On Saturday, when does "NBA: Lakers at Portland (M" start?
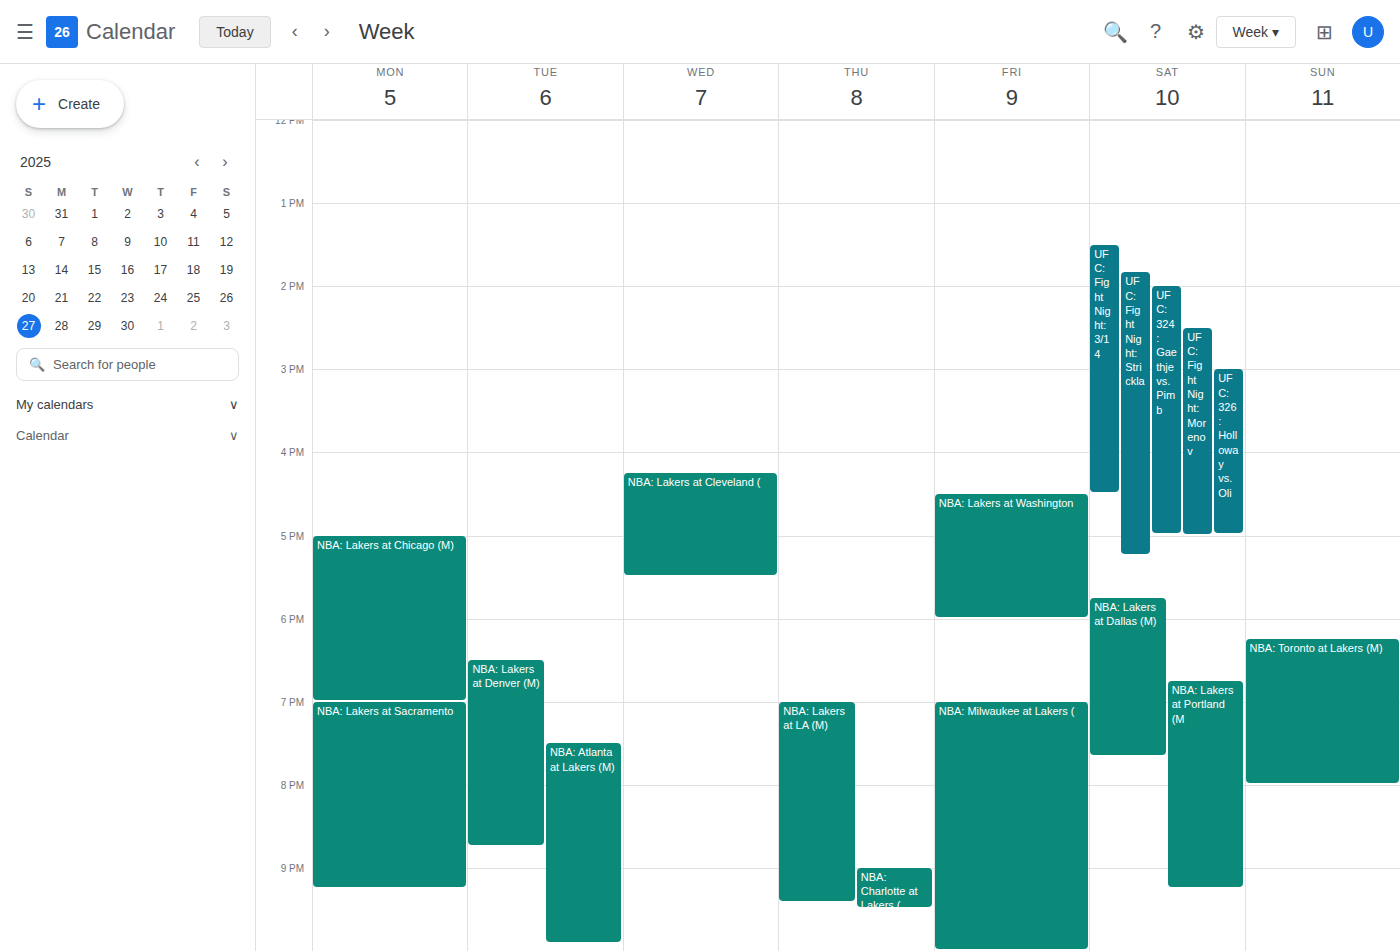
6:45 PM